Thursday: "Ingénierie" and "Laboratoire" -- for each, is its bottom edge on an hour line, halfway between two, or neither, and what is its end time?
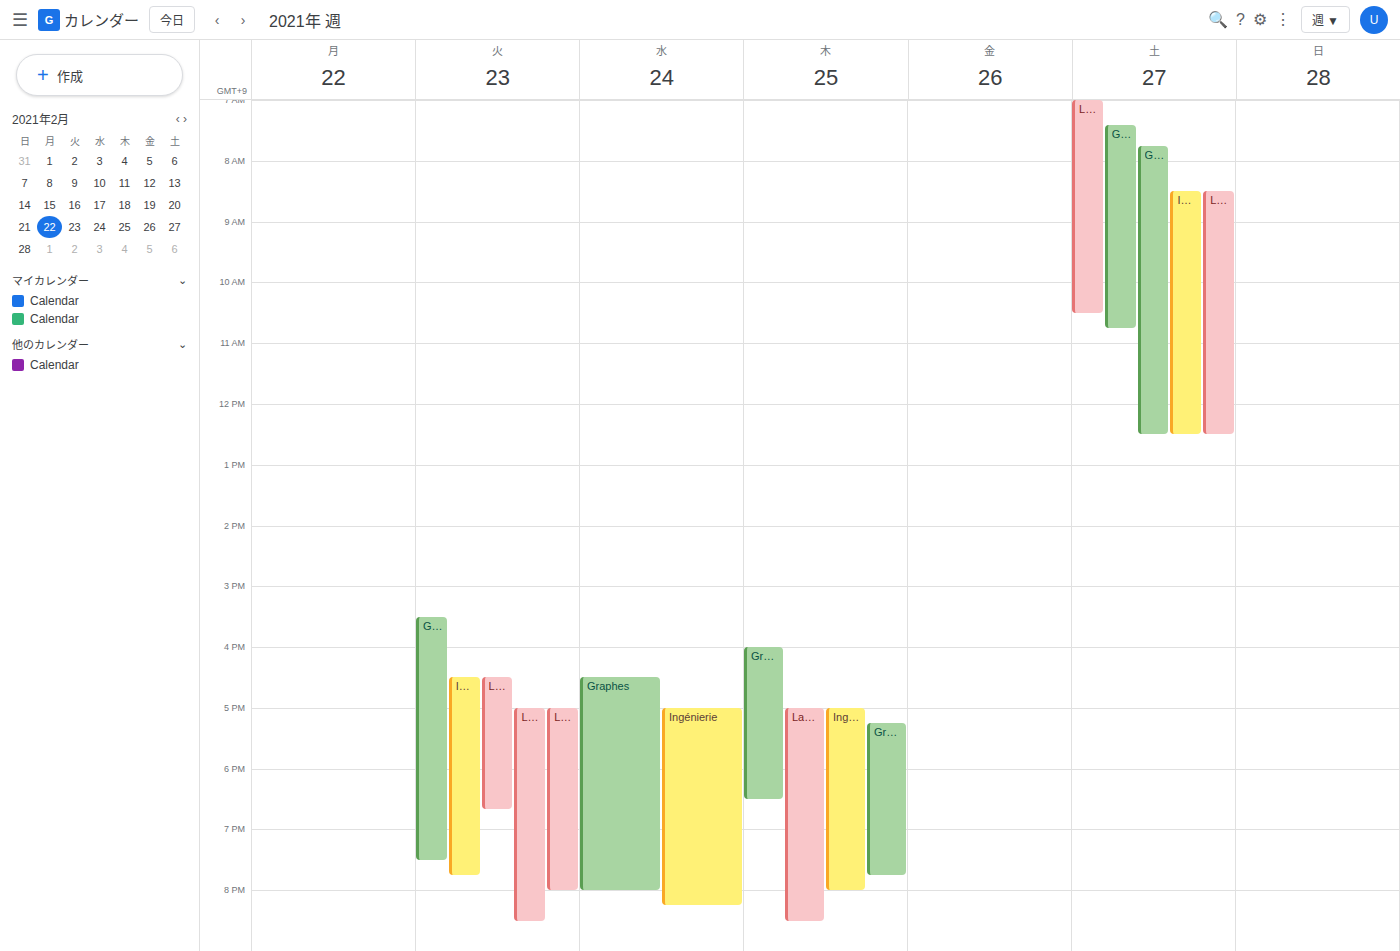
"Ingénierie": 20:00, exactly on the 20:00 line. "Laboratoire": 20:30, halfway between the 20:00 and 21:00 lines.